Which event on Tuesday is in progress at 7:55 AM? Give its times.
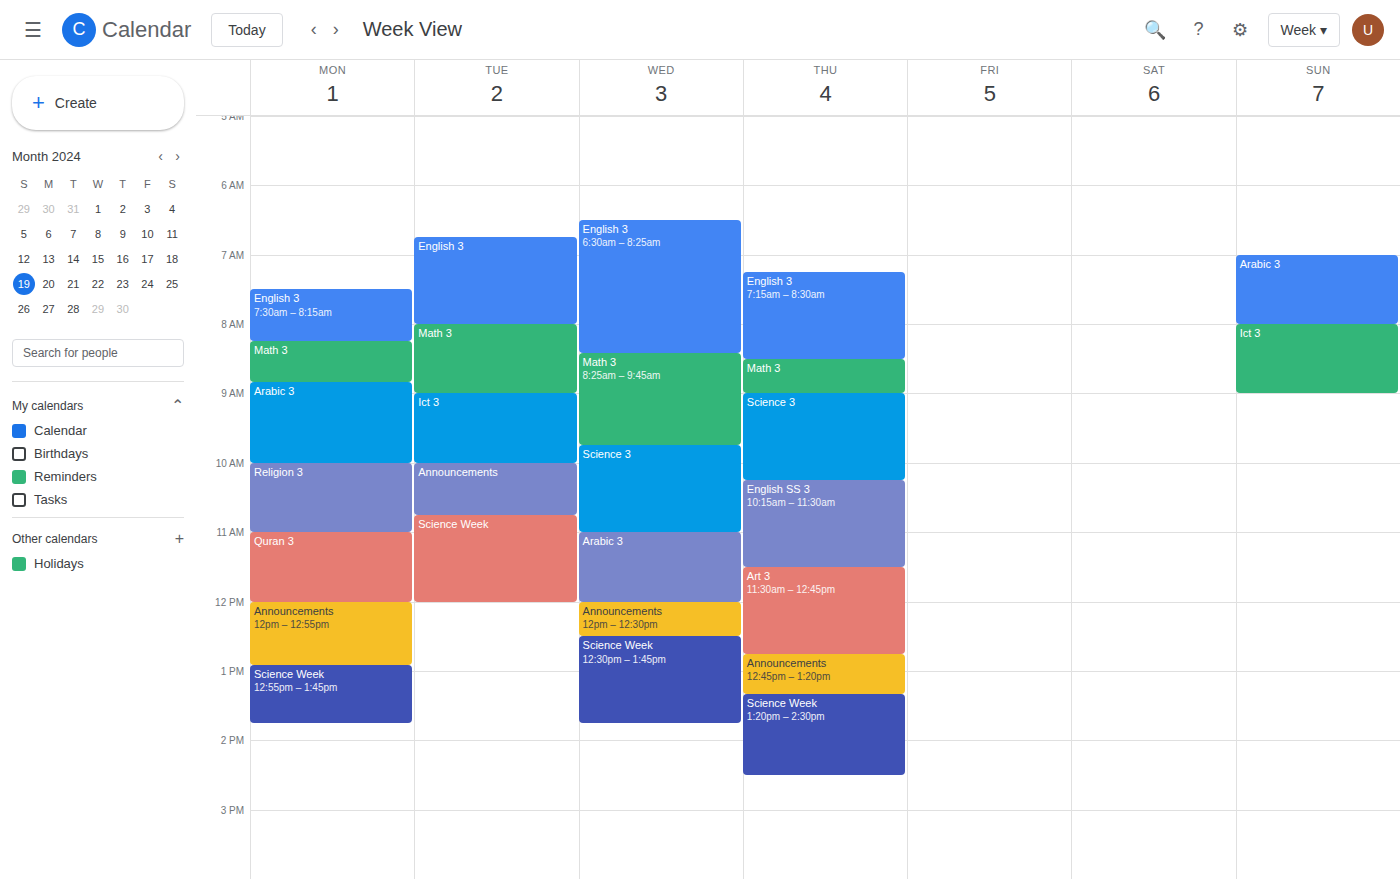
"English 3", 6:45 AM to 8:00 AM